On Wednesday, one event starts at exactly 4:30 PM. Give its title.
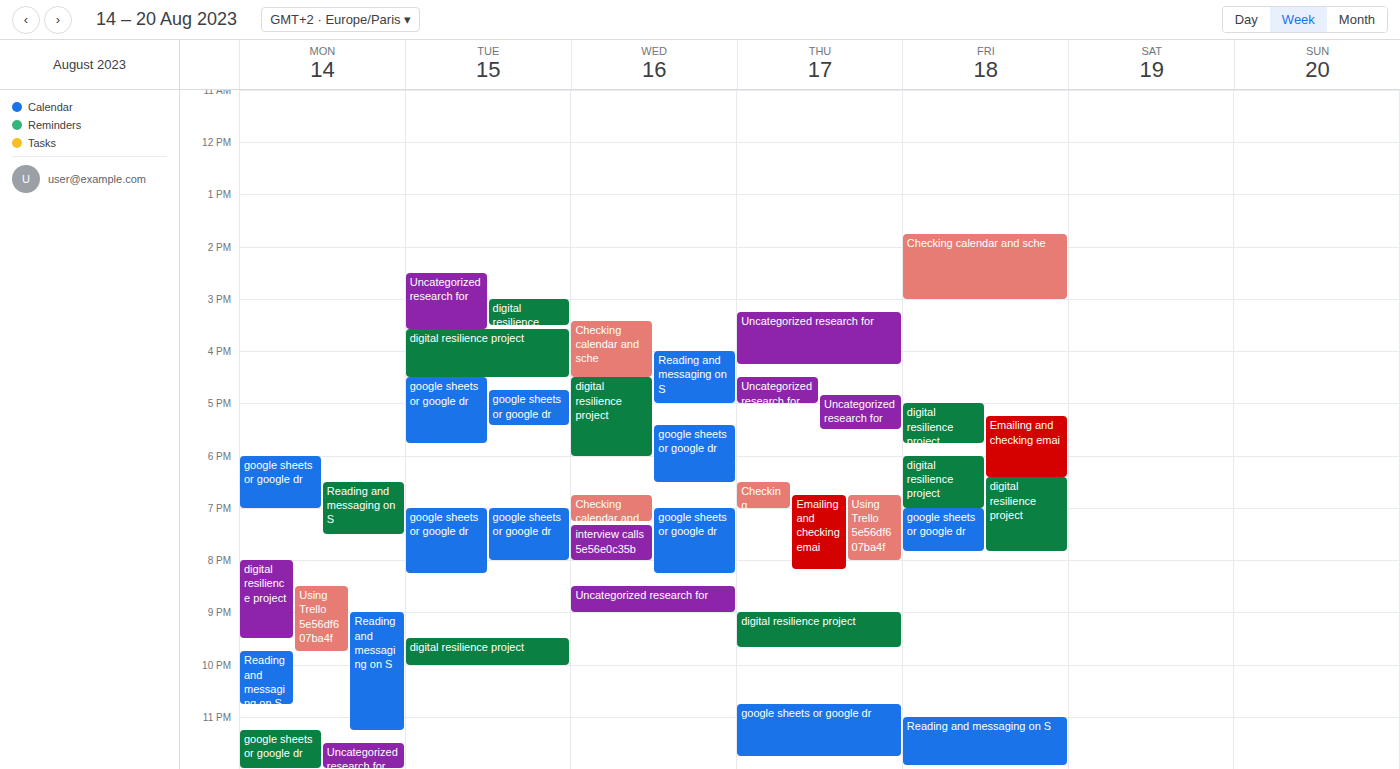
"digital resilience project"